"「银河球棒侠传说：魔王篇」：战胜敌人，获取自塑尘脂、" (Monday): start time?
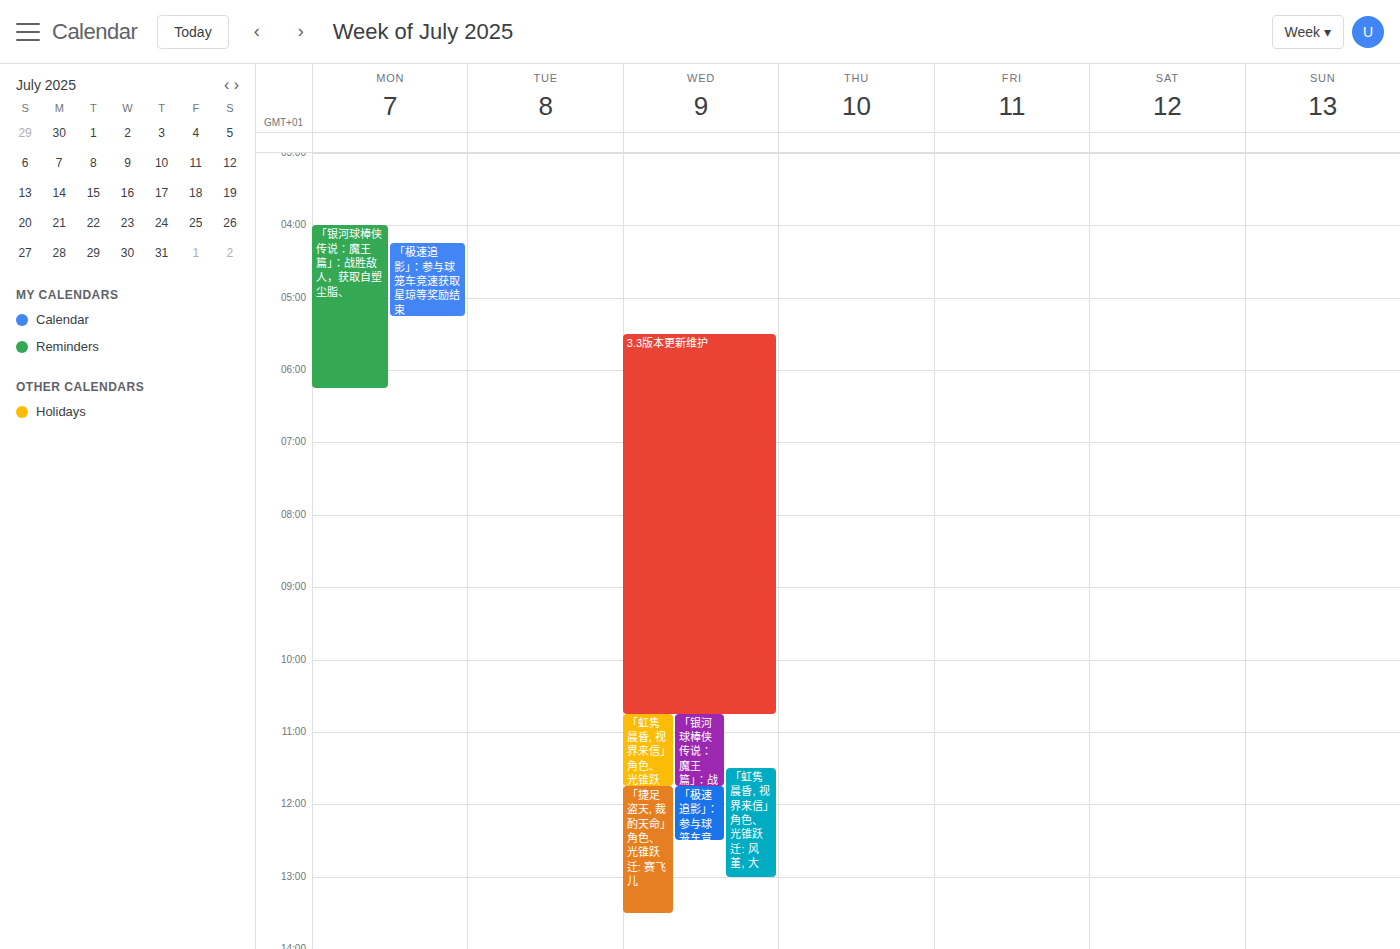
4:00 AM